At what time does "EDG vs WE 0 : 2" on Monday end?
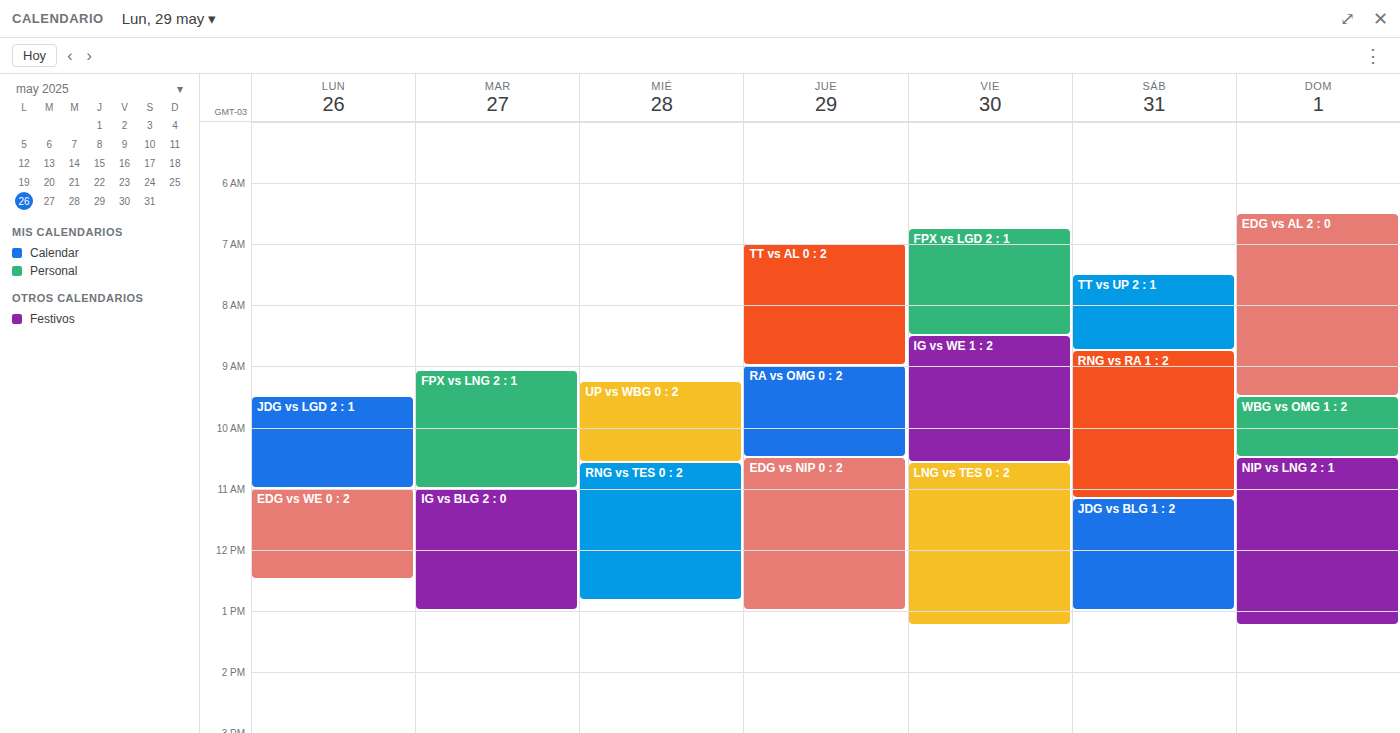
12:30 PM